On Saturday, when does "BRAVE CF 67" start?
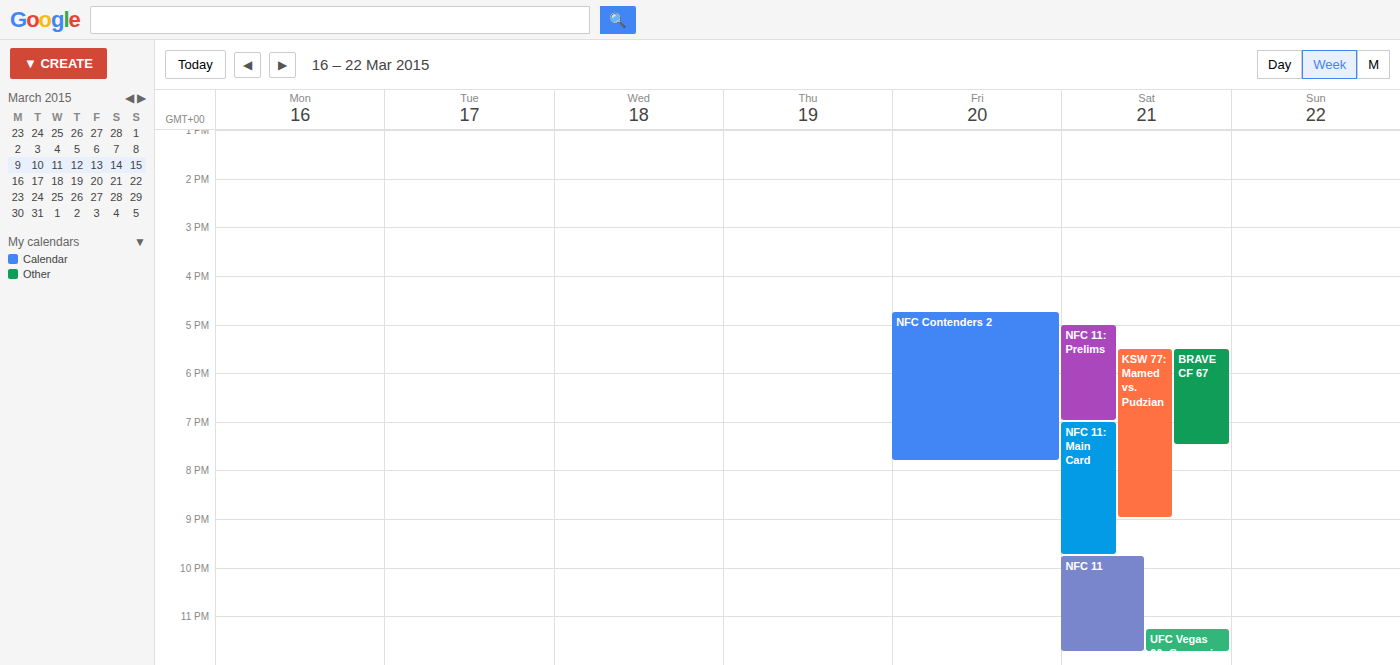
5:30 PM